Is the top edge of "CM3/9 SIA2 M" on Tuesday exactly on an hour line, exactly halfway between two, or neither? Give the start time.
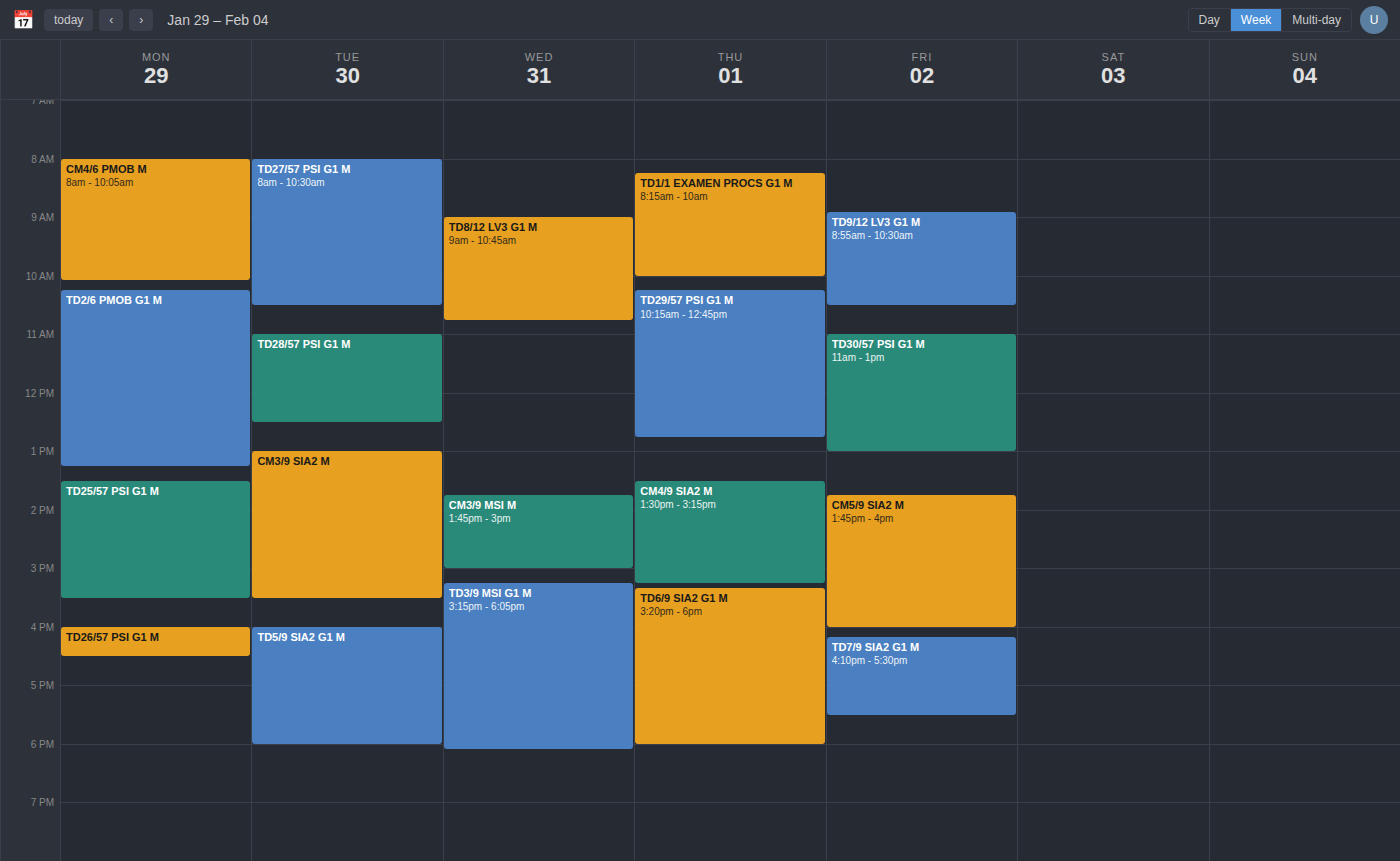
1:00 PM -- exactly on the 1 PM line.